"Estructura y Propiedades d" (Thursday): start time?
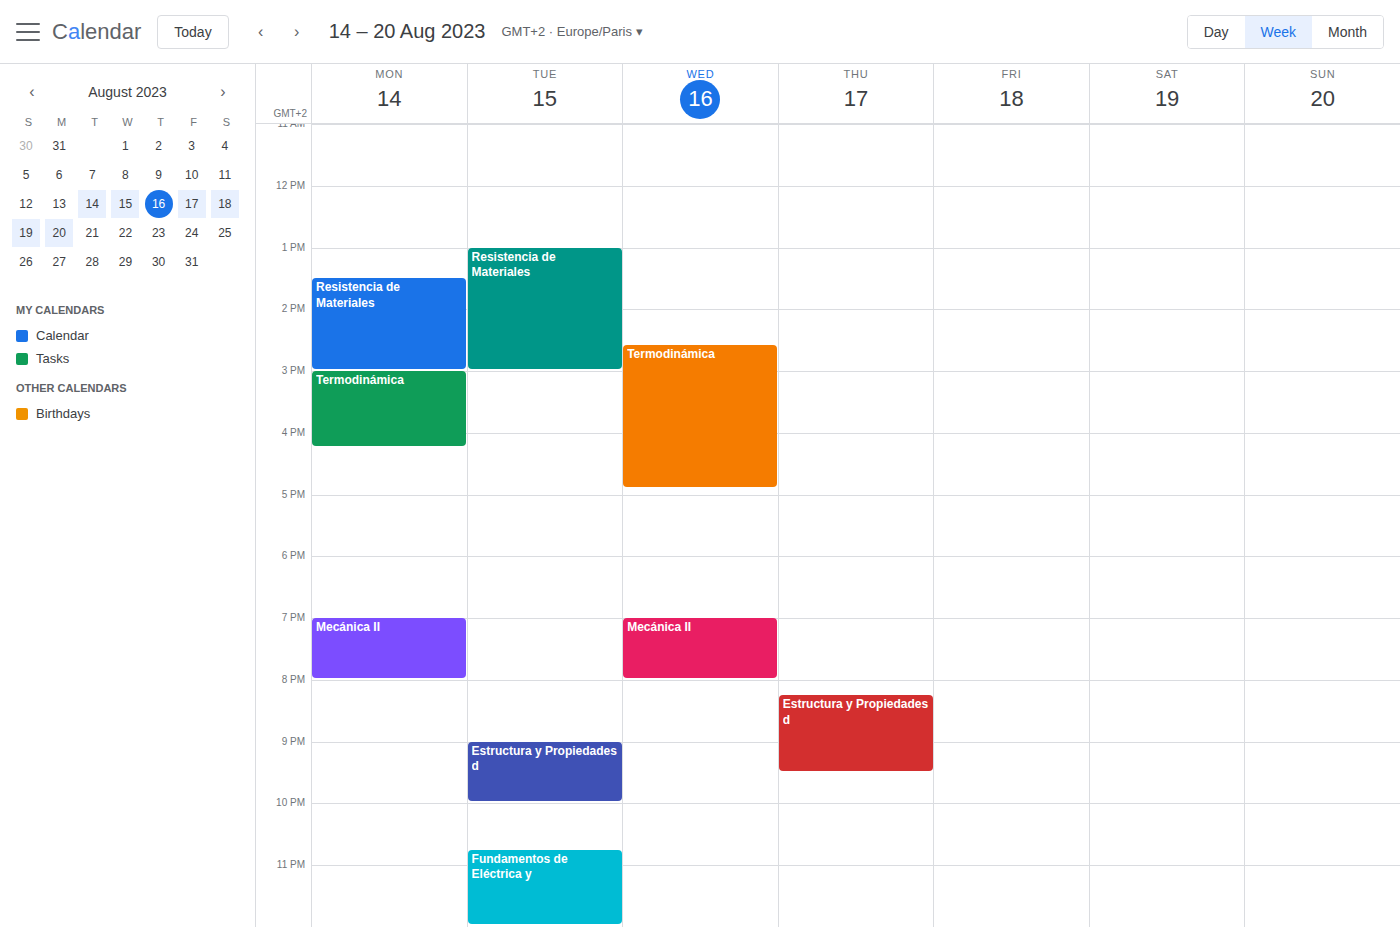
8:15 PM